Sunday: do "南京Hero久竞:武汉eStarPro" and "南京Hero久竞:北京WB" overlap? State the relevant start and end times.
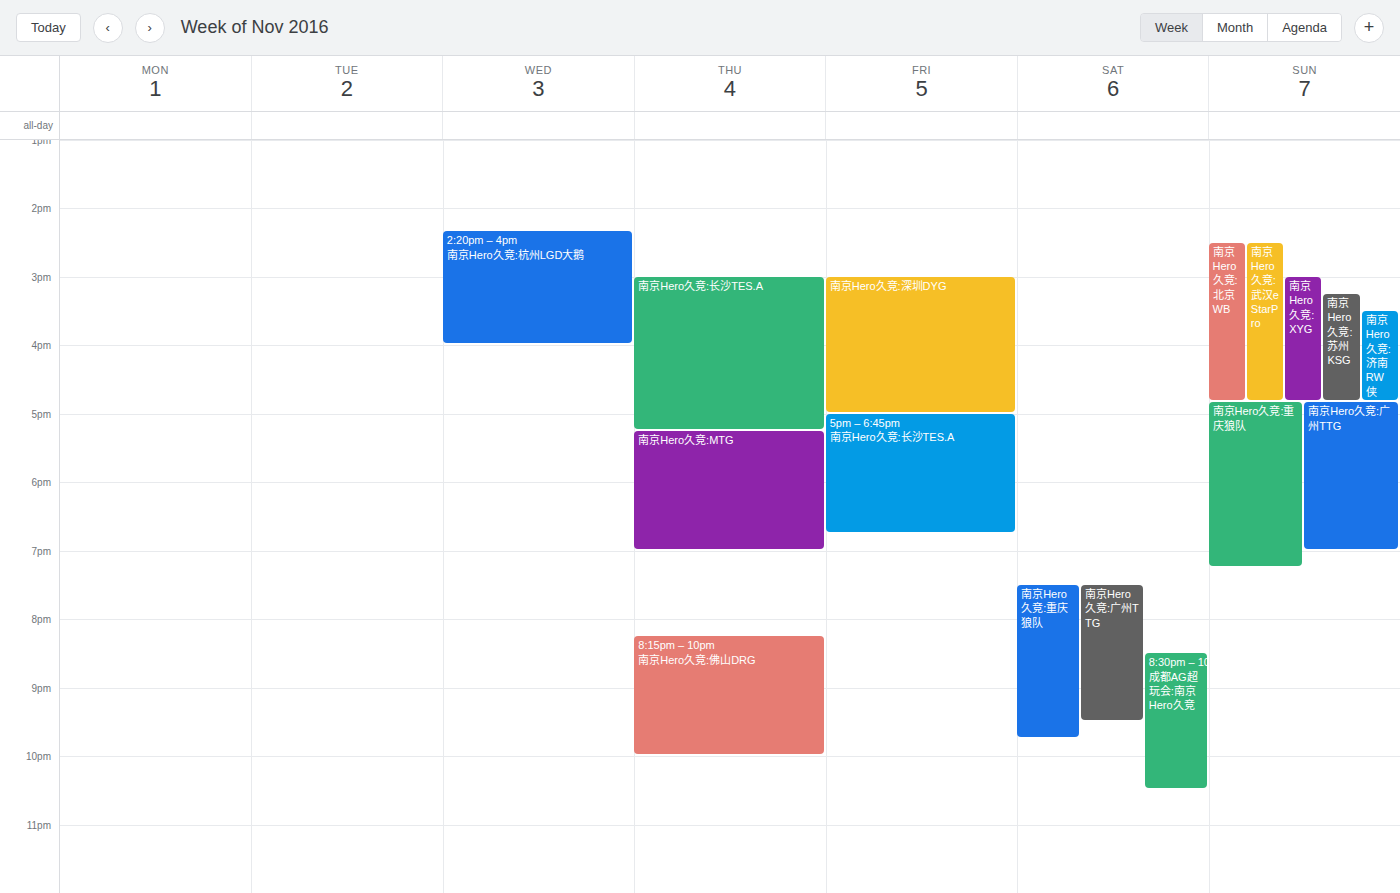
"南京Hero久竞:北京WB" runs 2:30 PM to 4:50 PM, inside "南京Hero久竞:武汉eStarPro" -- they overlap.